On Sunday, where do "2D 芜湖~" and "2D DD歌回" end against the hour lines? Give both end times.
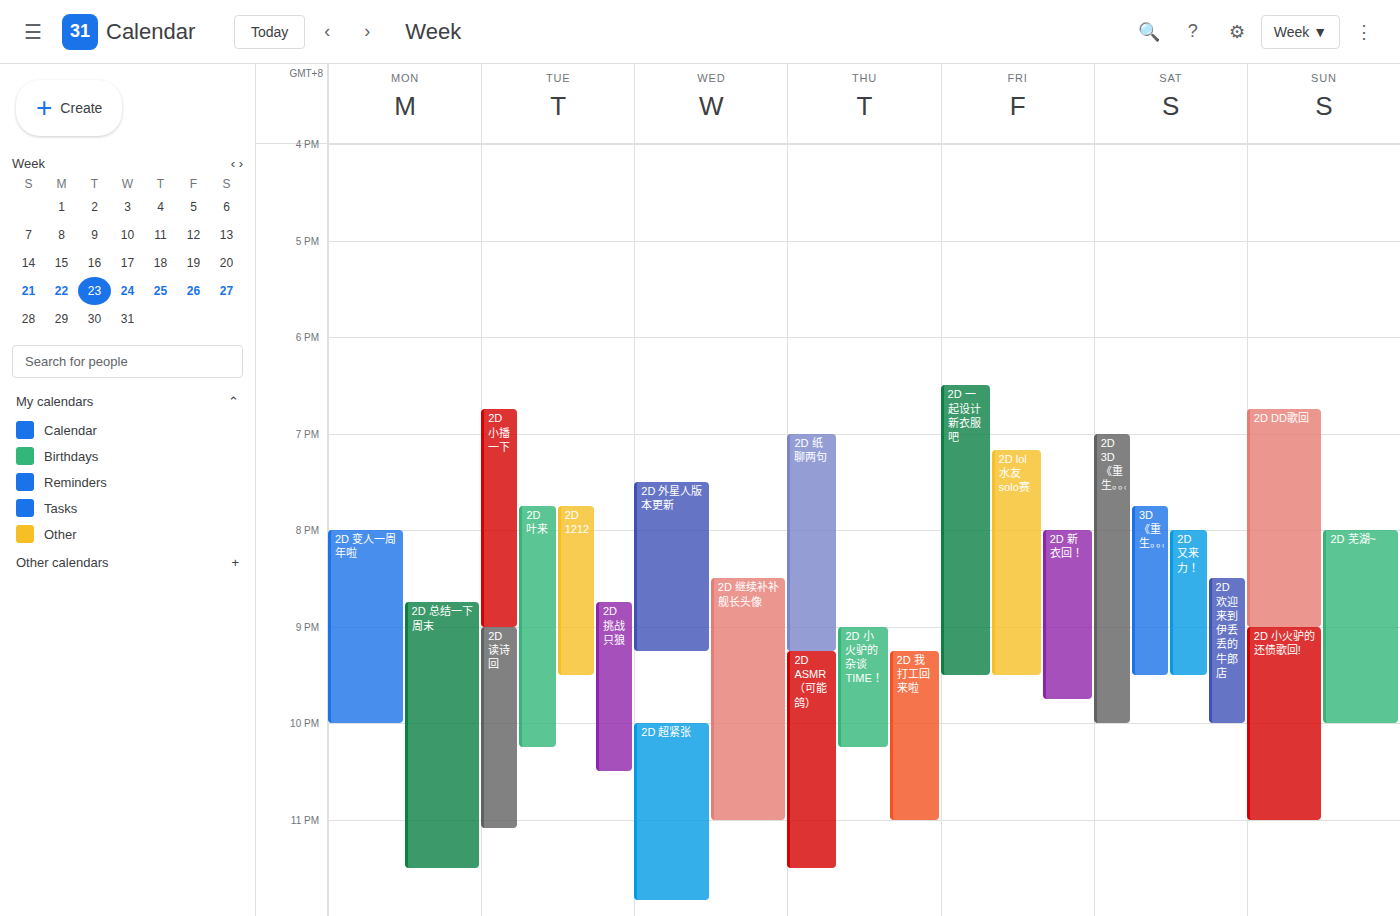
"2D 芜湖~": 10:00 PM, exactly on the 10 PM line. "2D DD歌回": 9:00 PM, exactly on the 9 PM line.